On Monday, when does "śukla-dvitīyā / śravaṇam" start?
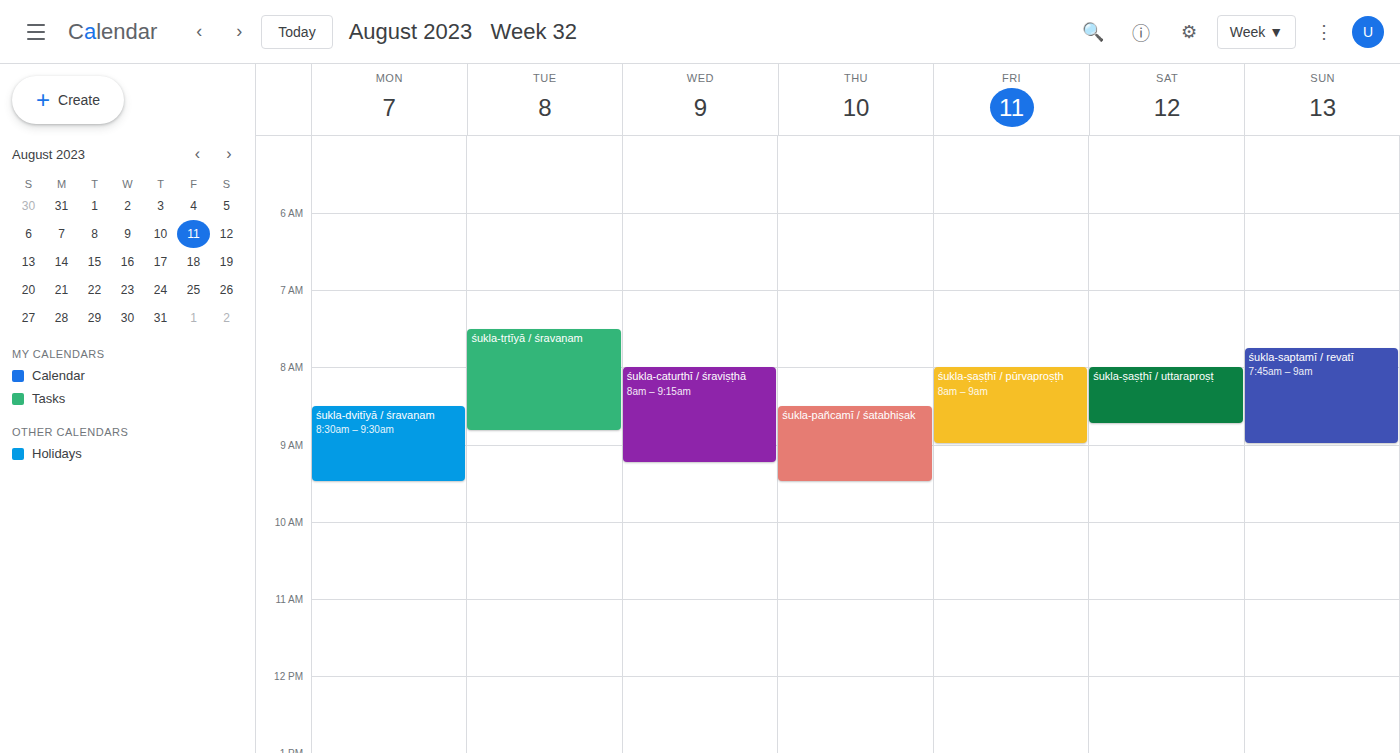
8:30 AM